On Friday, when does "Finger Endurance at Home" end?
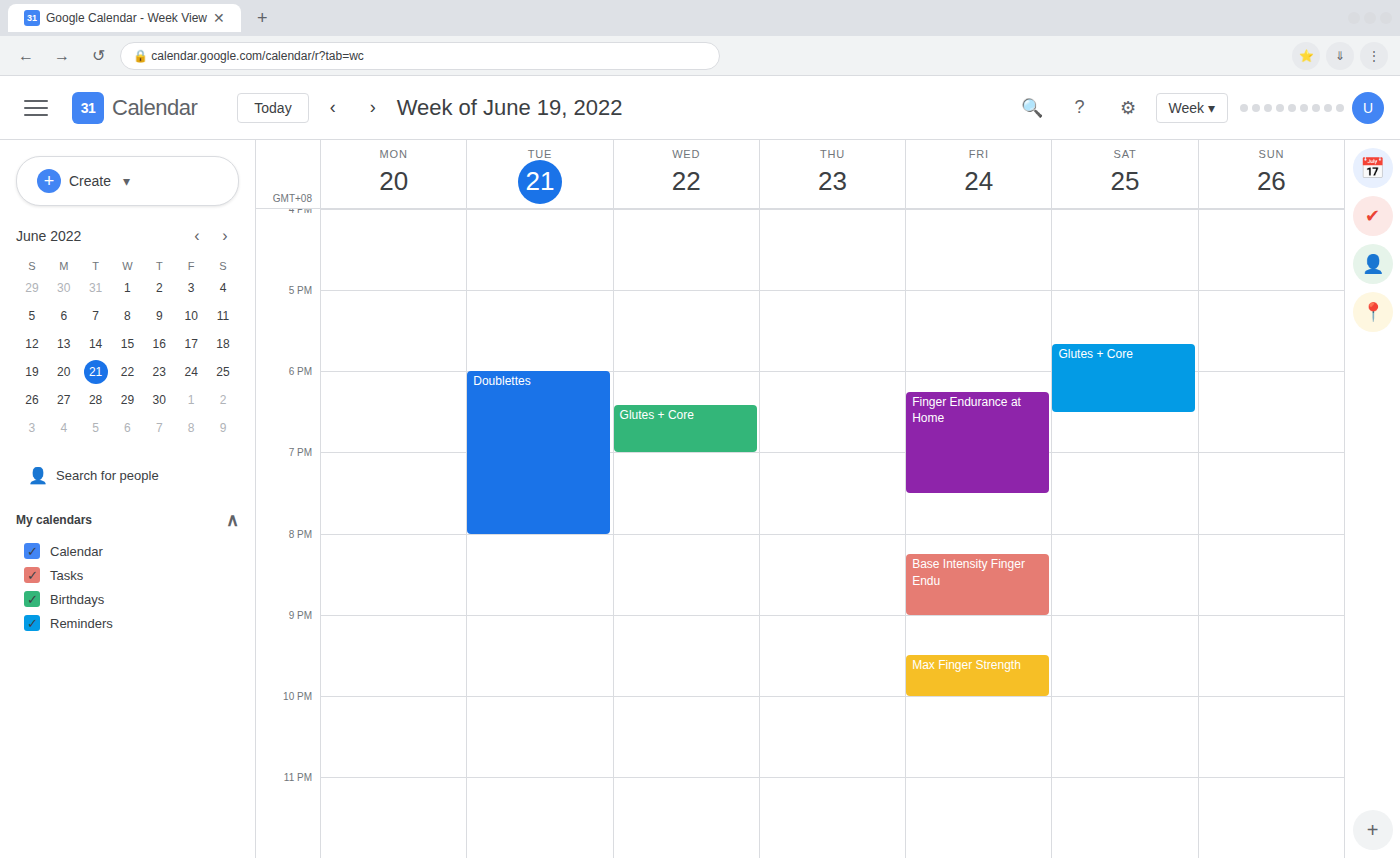
7:30 PM